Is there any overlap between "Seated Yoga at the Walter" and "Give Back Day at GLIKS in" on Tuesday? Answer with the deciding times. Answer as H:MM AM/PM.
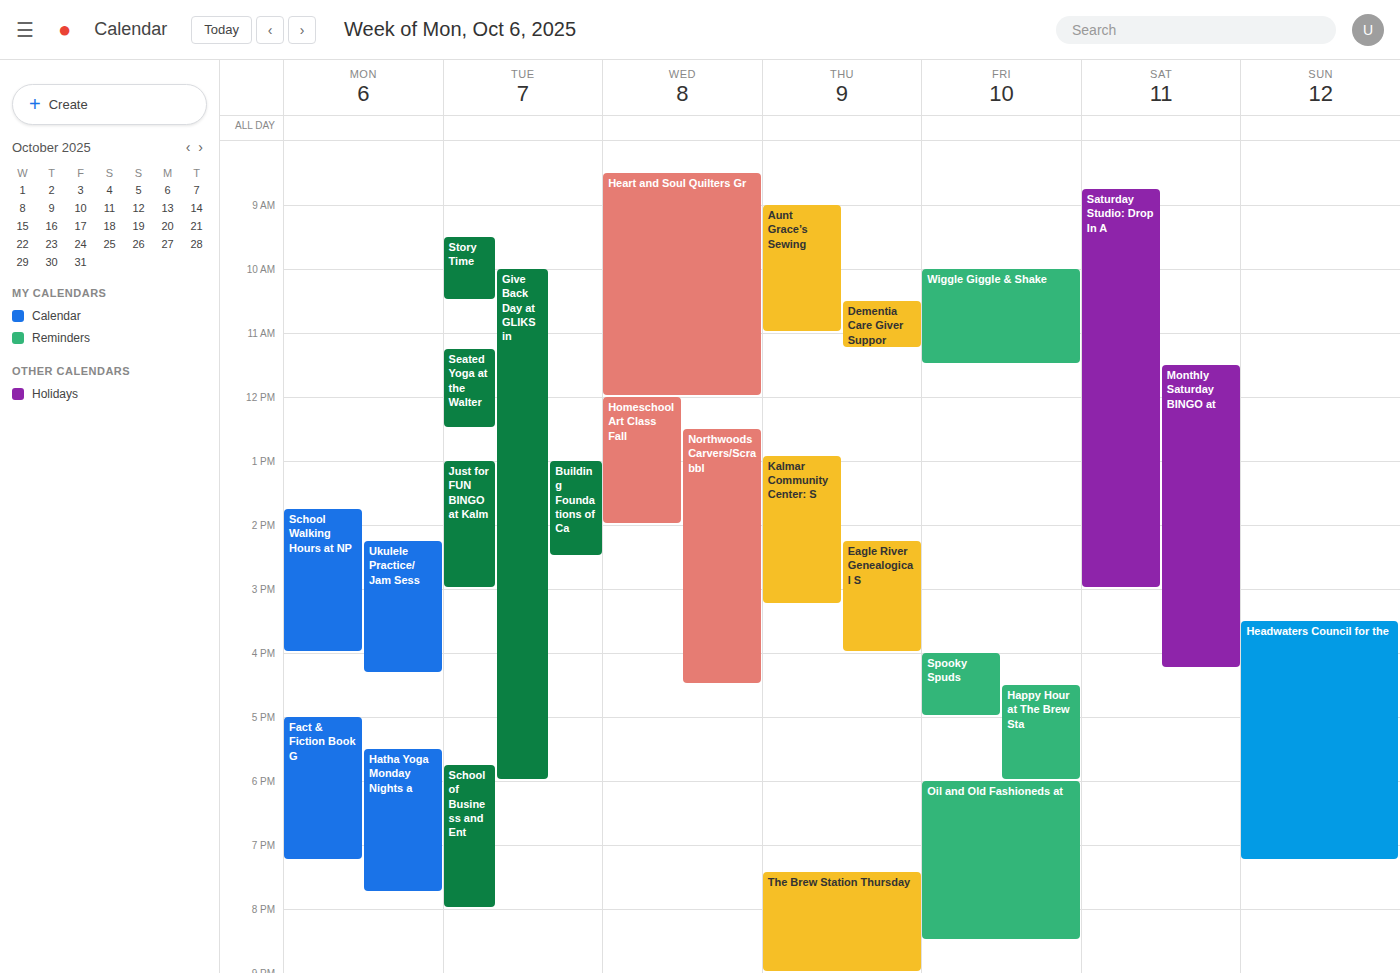
"Seated Yoga at the Walter" runs 11:15 AM to 12:30 PM, inside "Give Back Day at GLIKS in" -- they overlap.